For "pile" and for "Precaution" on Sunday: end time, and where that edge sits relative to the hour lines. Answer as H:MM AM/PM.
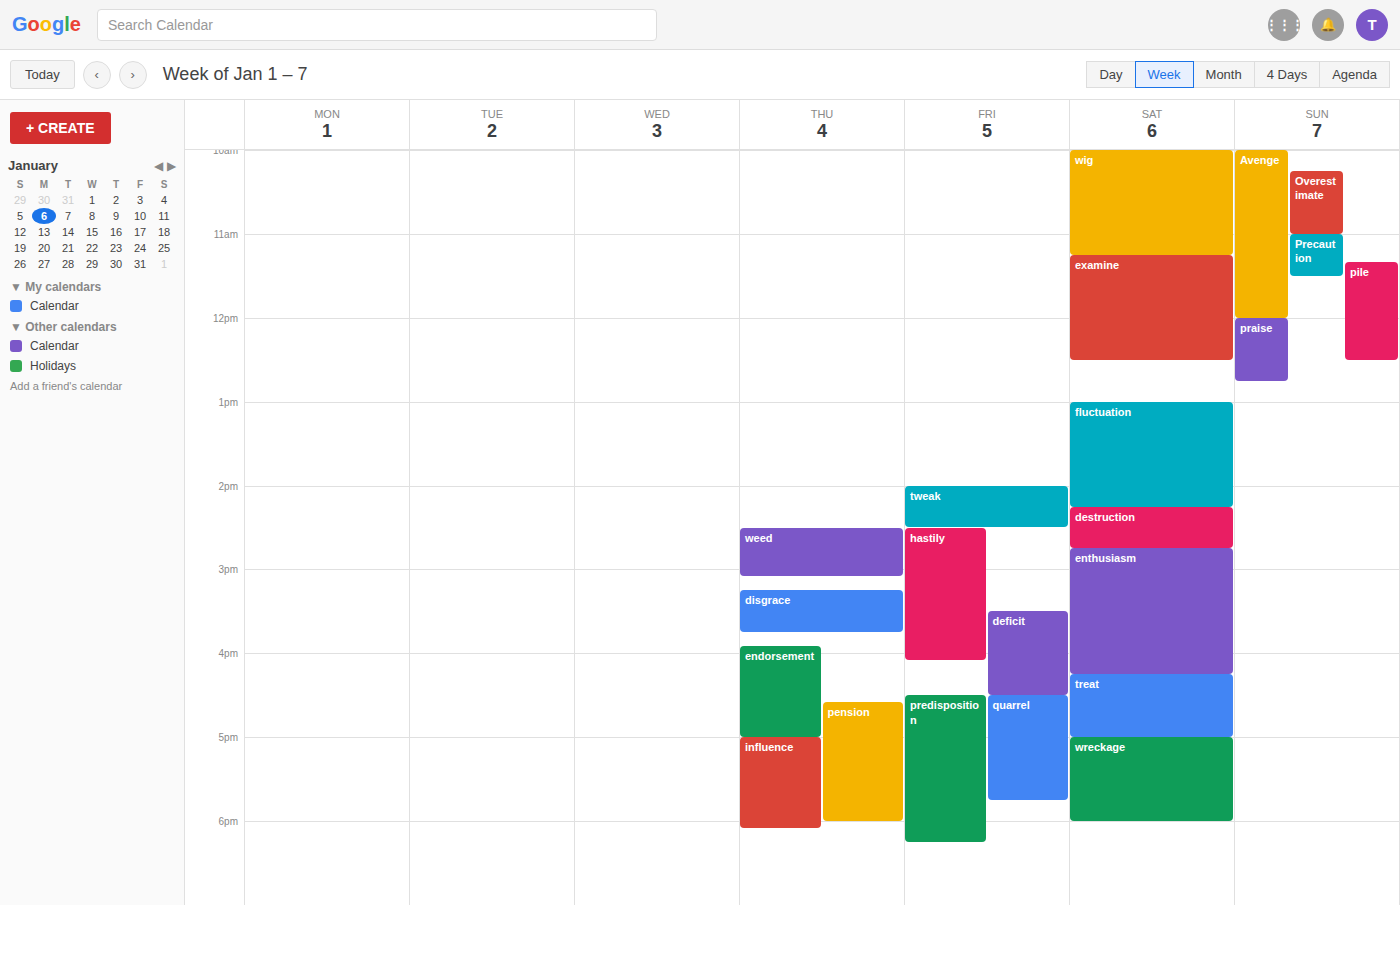
"pile": 12:30 PM, halfway between the 12 PM and 1 PM lines. "Precaution": 11:30 AM, halfway between the 11 AM and 12 PM lines.